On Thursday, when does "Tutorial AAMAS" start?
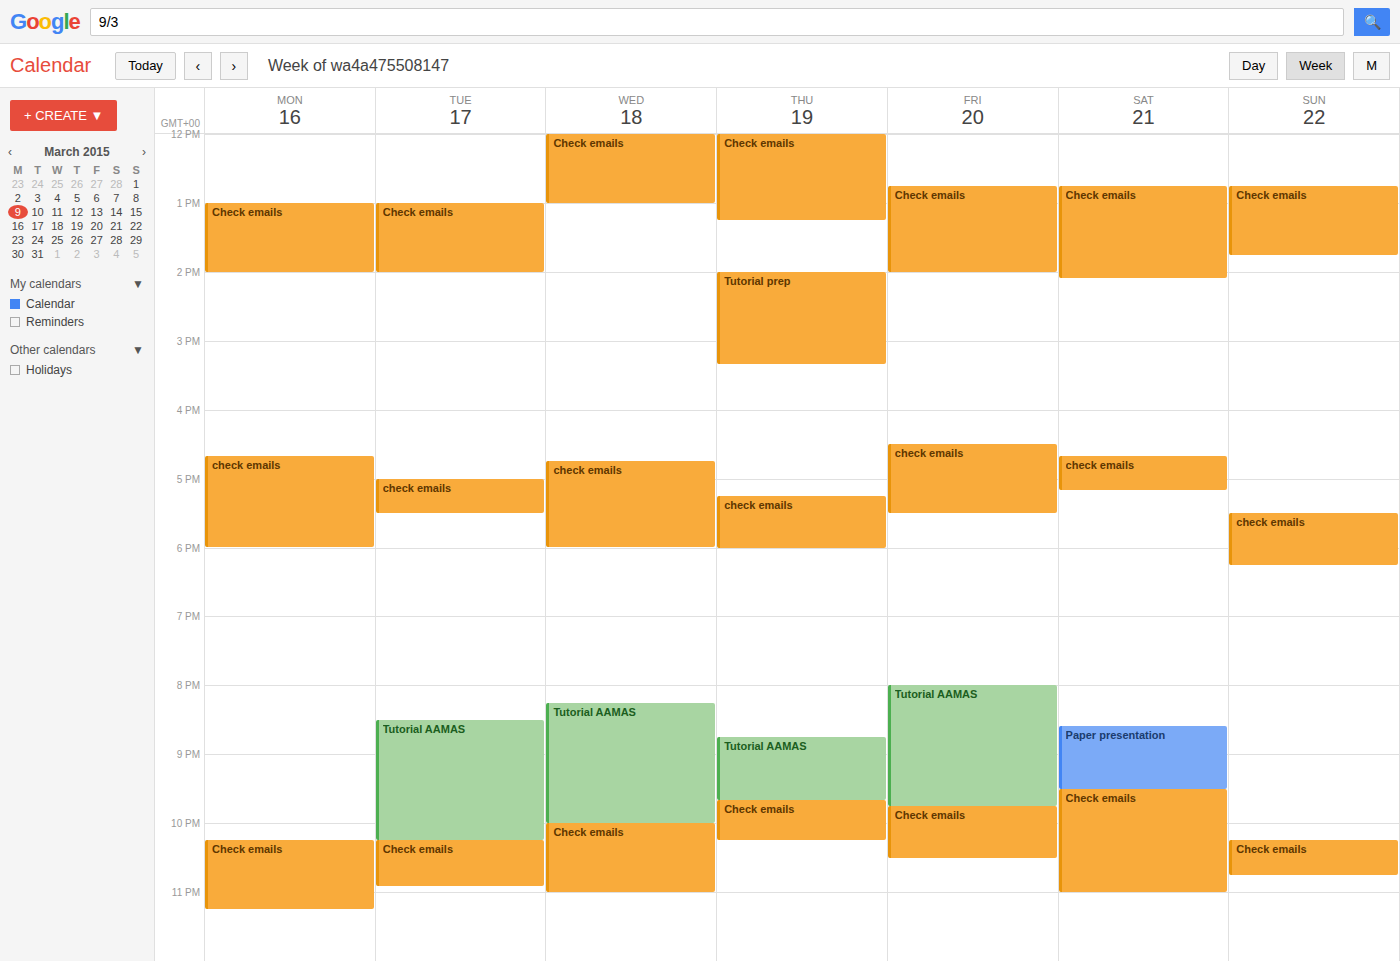
8:45 PM